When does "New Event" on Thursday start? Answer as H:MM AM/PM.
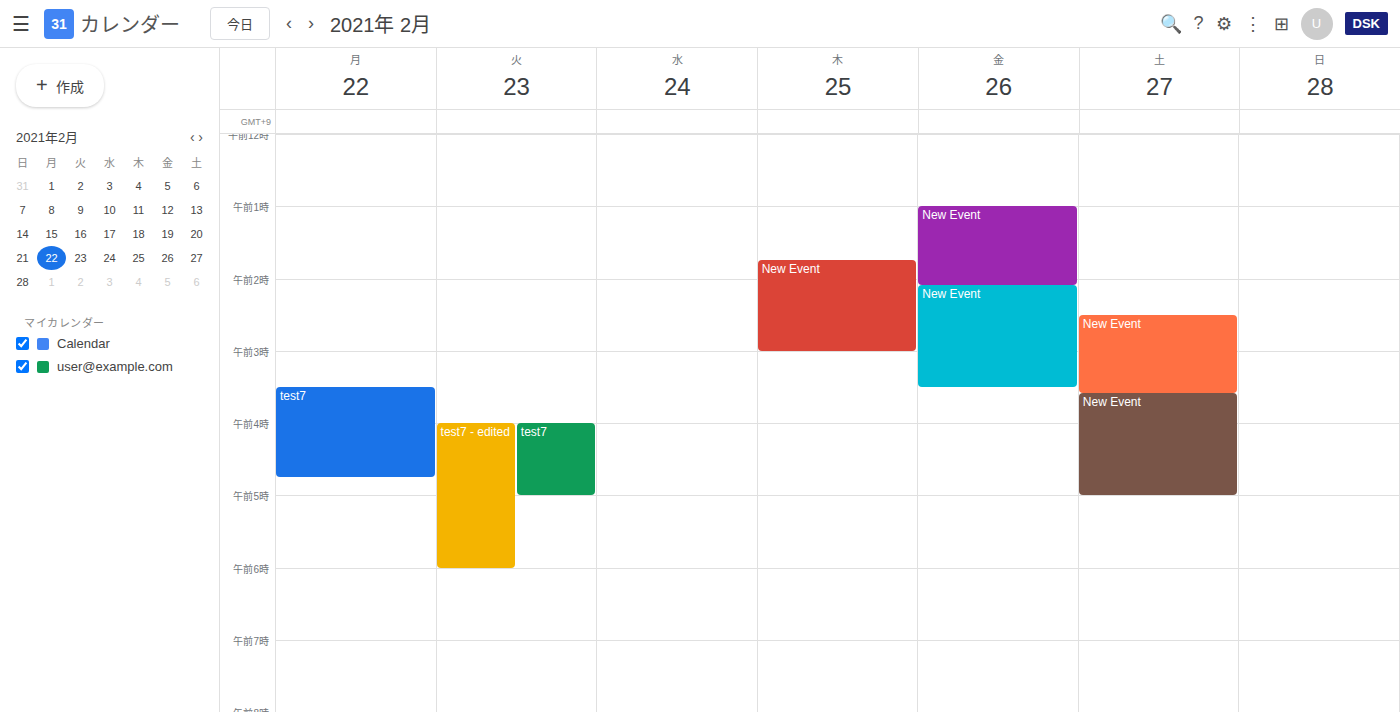
1:45 AM